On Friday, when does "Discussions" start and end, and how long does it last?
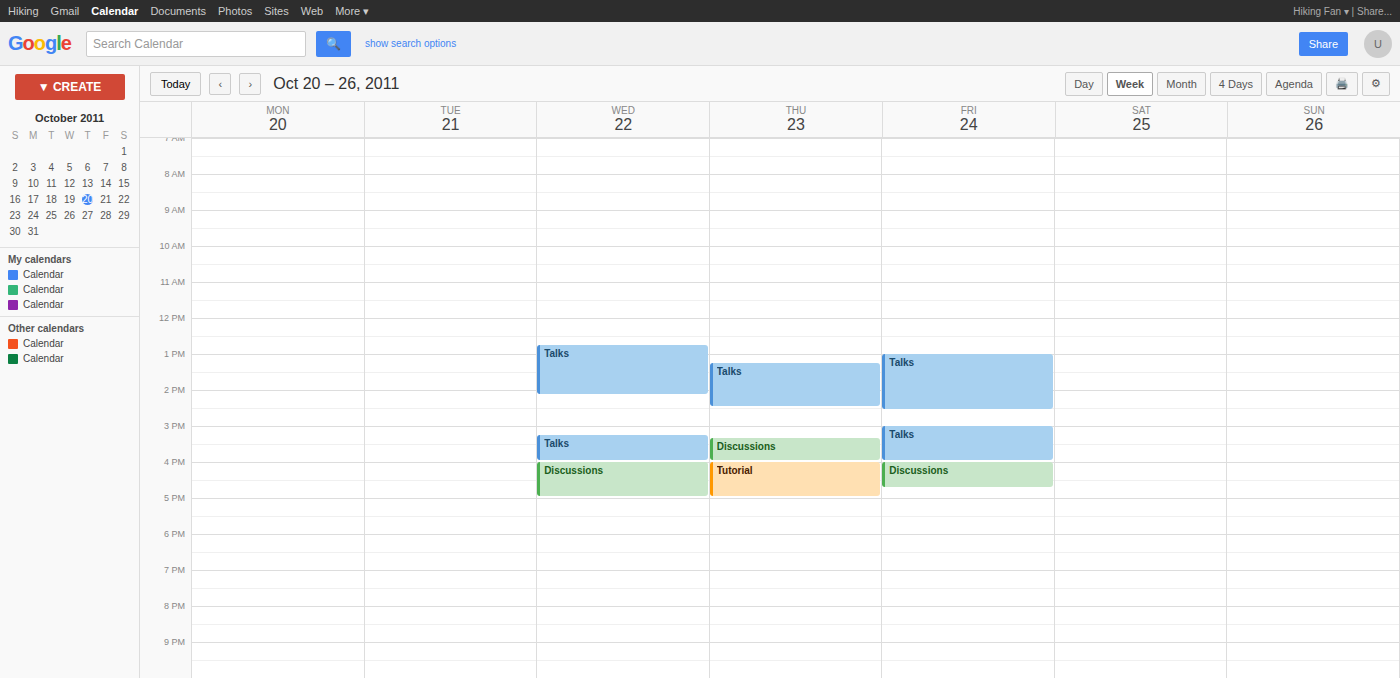
16:00 to 16:45, 45 minutes